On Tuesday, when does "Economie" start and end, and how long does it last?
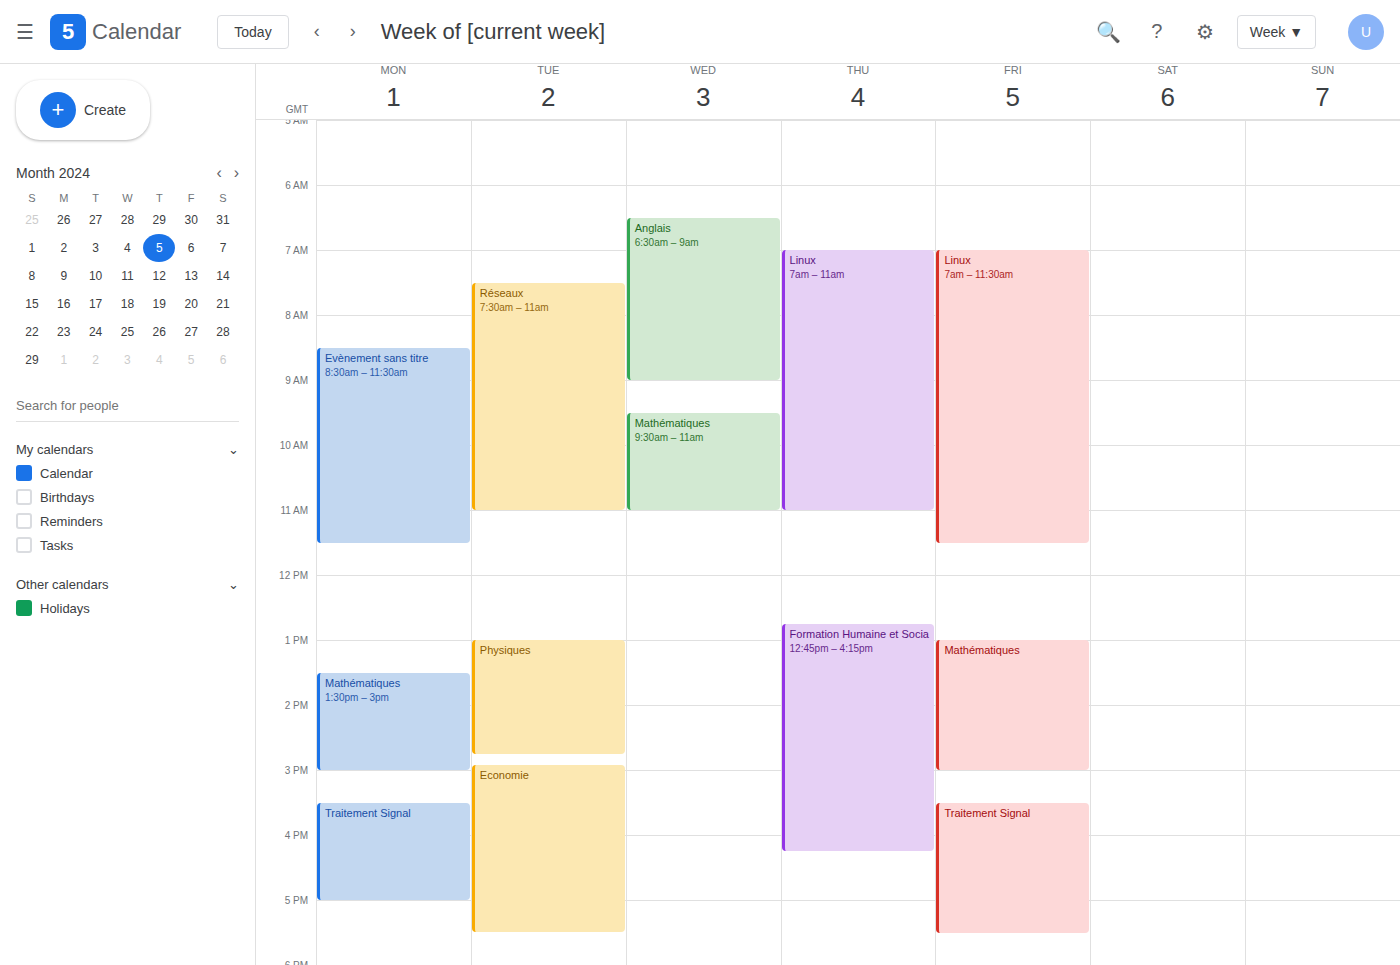
14:55 to 17:30, 2 hours 35 minutes